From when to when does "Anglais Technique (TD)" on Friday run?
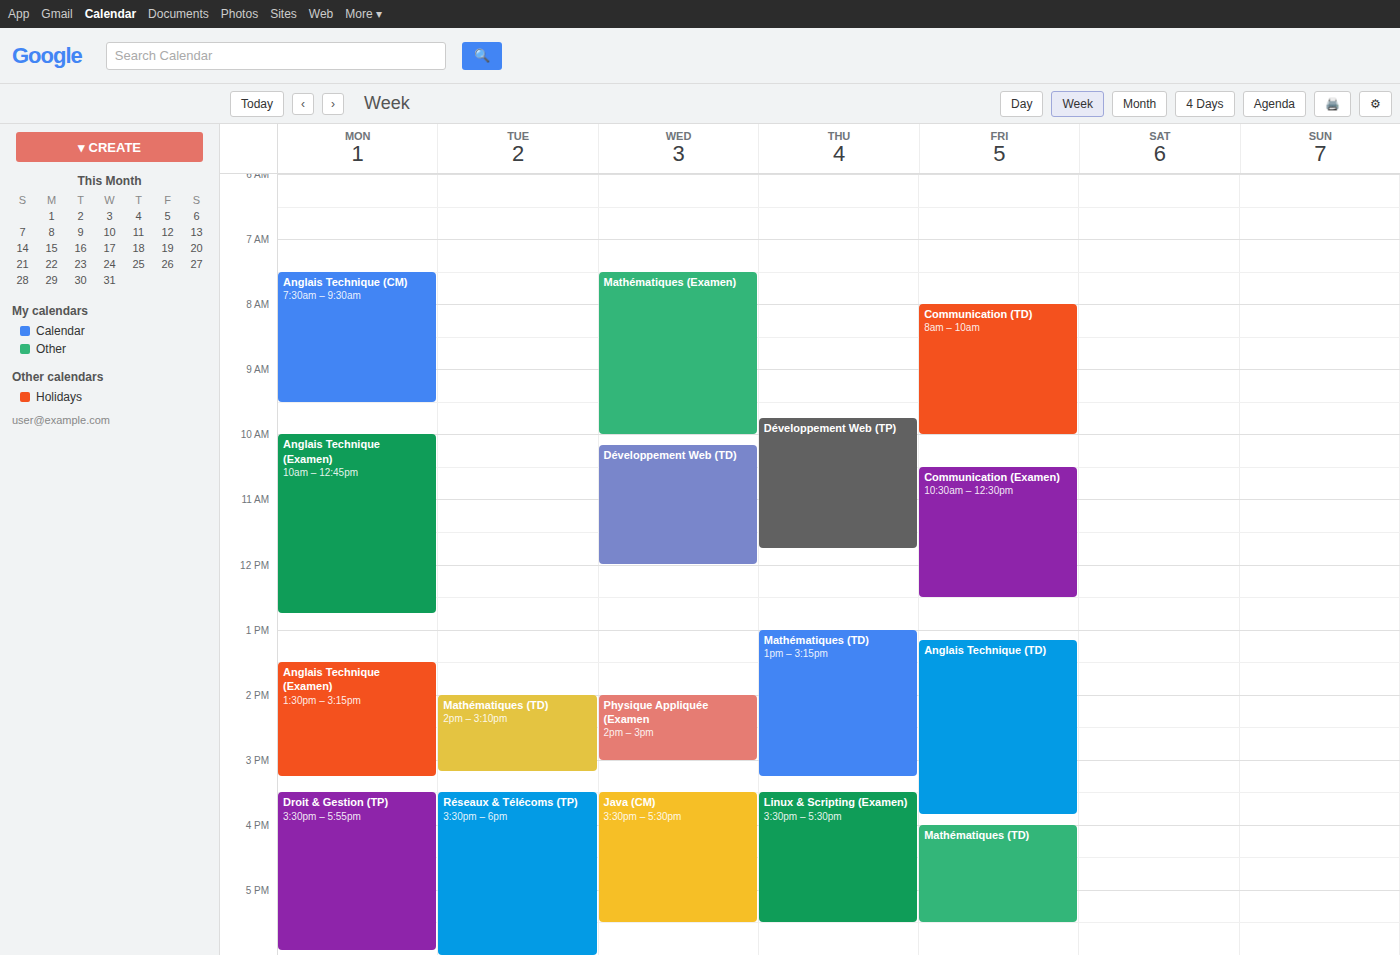
1:10 PM to 3:50 PM